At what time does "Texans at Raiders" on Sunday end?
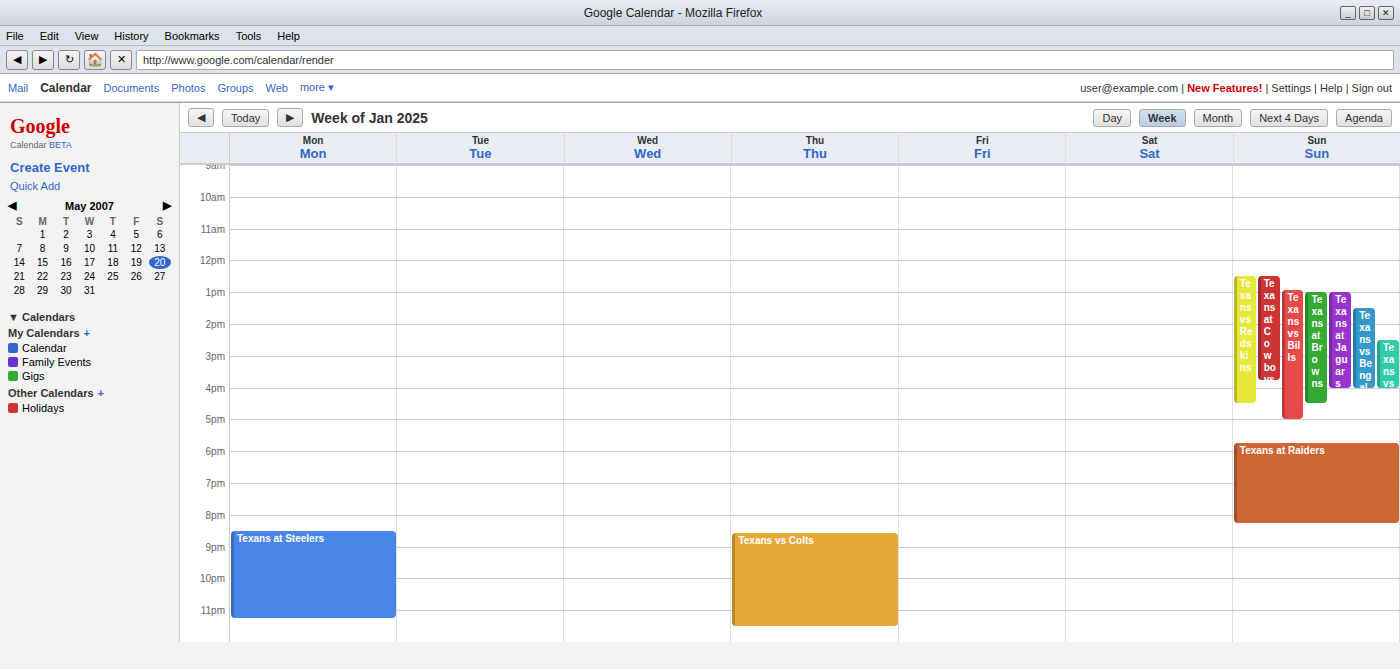
8:15 PM